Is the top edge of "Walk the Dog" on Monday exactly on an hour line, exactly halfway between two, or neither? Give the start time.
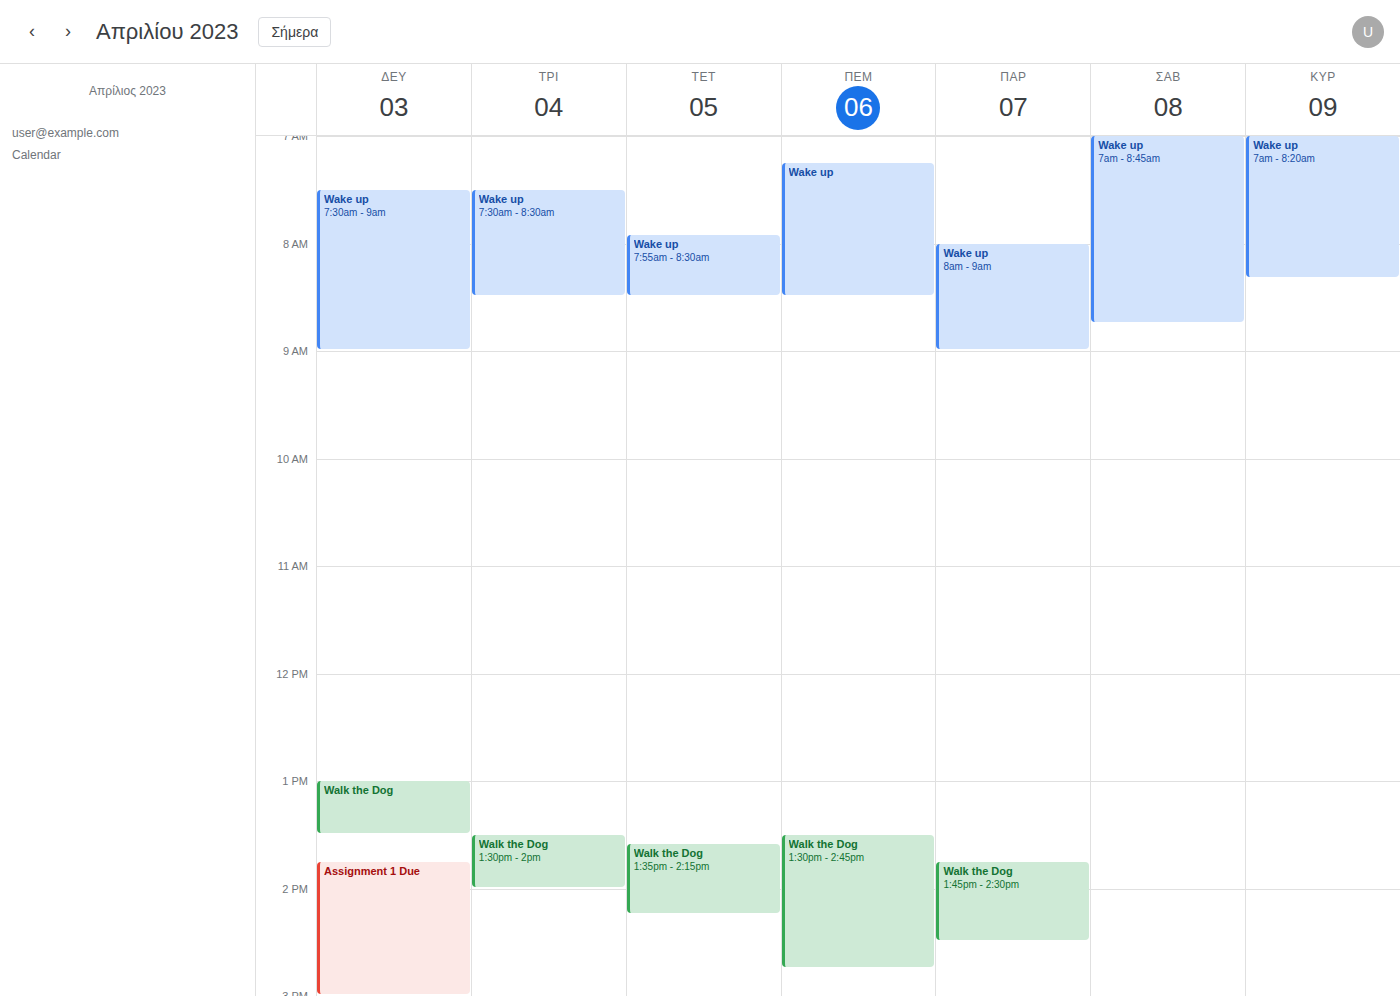
13:00 -- exactly on the 13:00 line.